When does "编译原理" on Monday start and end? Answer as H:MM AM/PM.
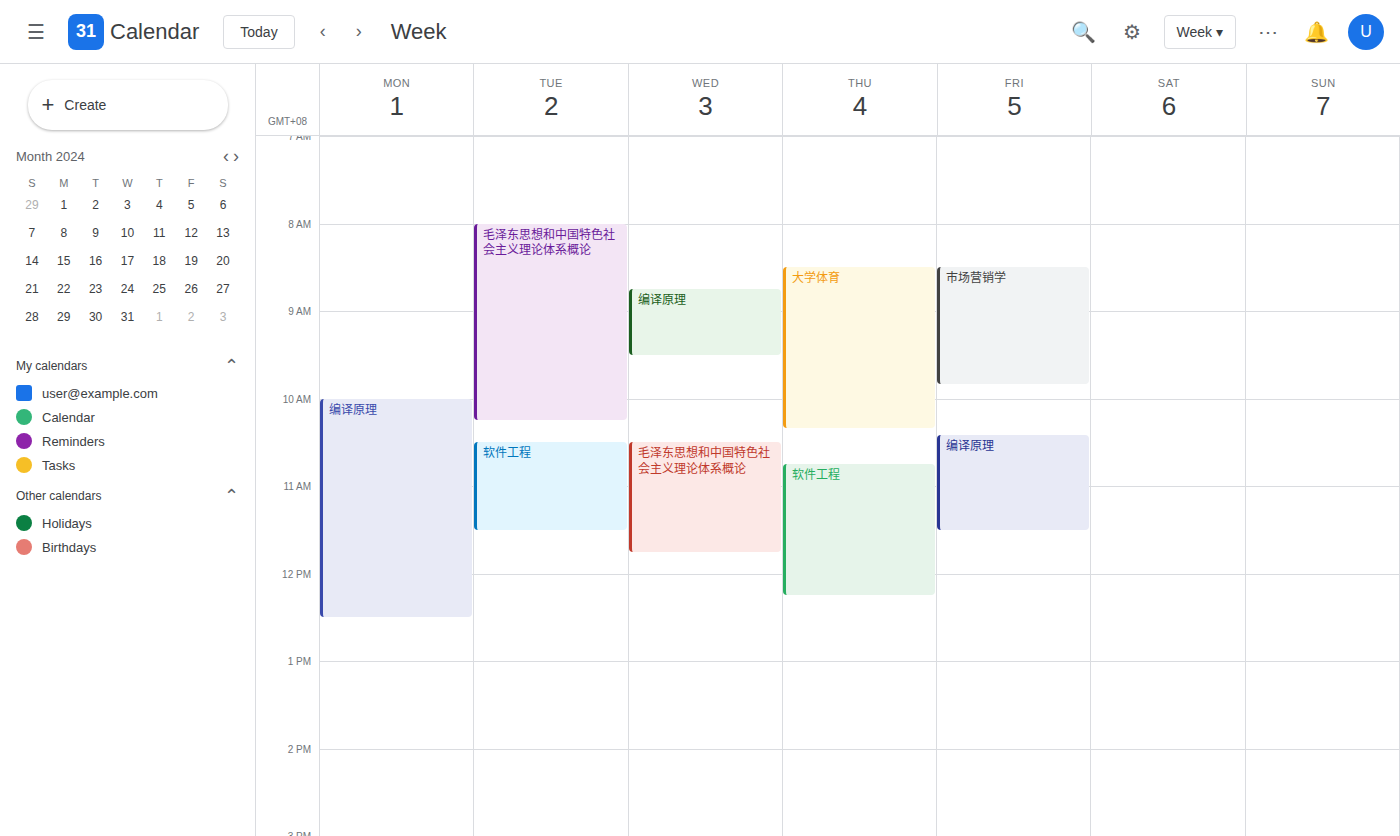
10:00 AM to 12:30 PM